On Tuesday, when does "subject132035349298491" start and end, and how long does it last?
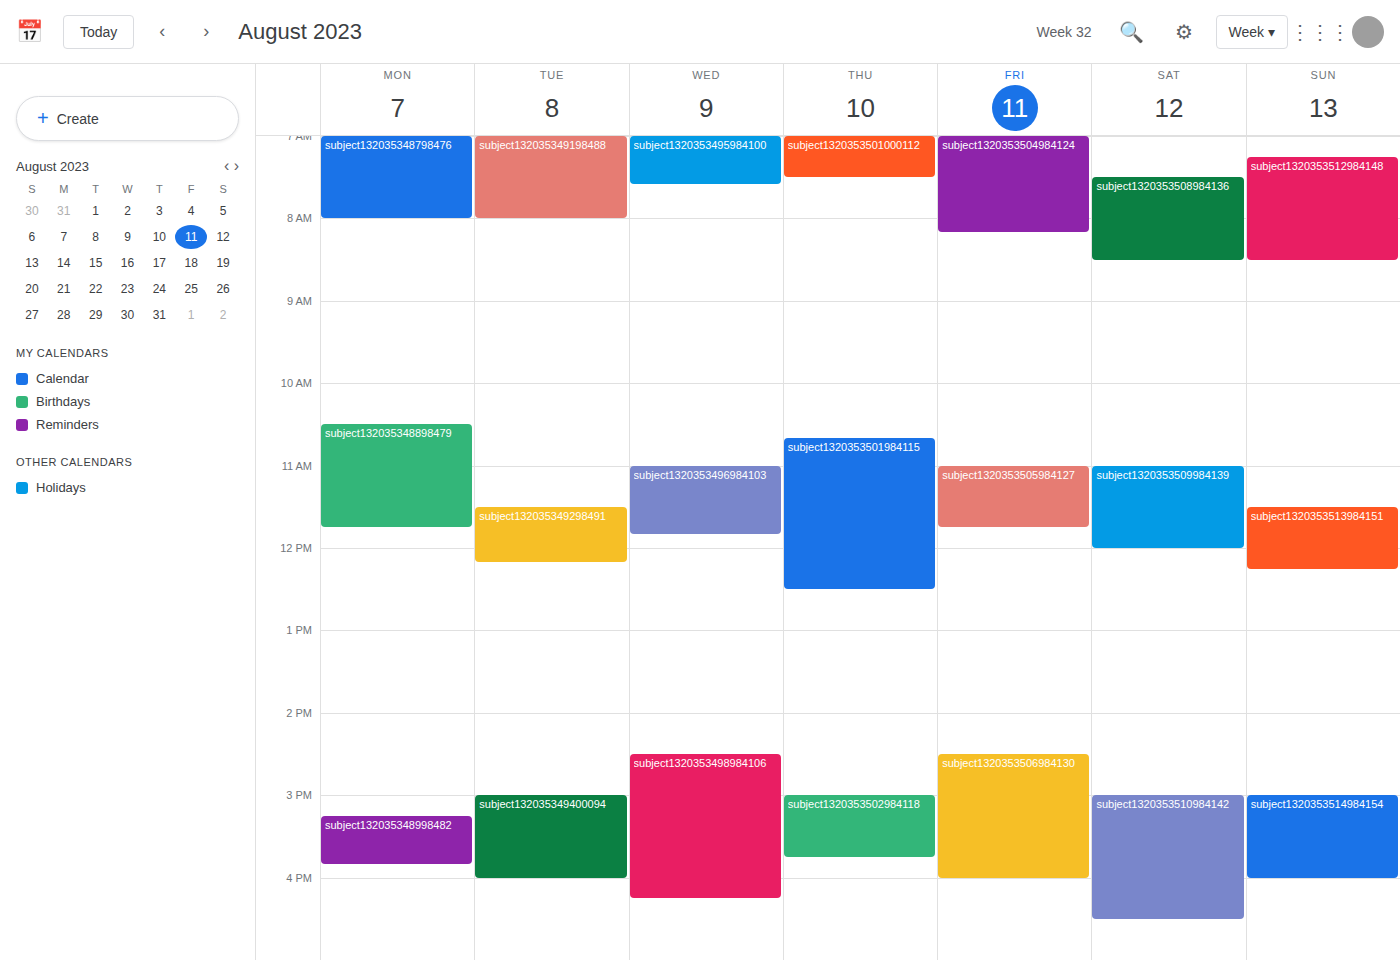
11:30 AM to 12:10 PM, 40 minutes